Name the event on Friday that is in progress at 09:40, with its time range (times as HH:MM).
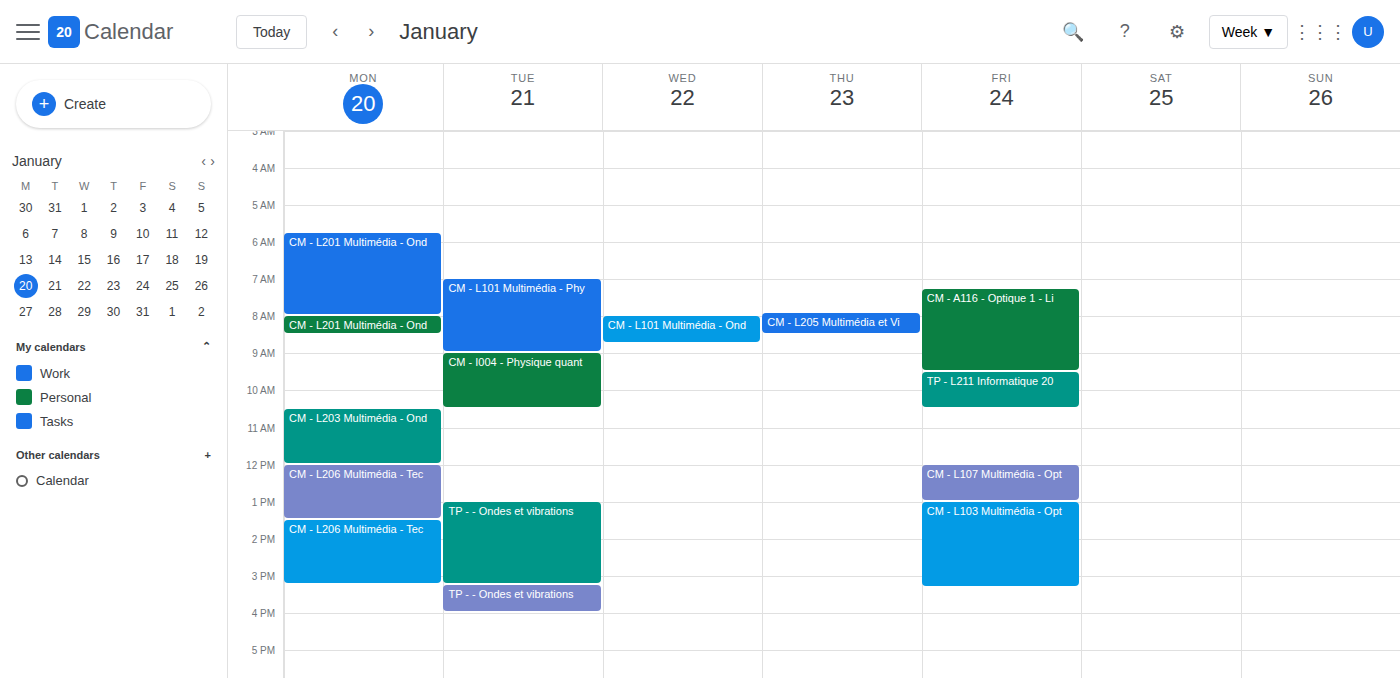
"TP - L211 Informatique 20", 09:30 to 10:30